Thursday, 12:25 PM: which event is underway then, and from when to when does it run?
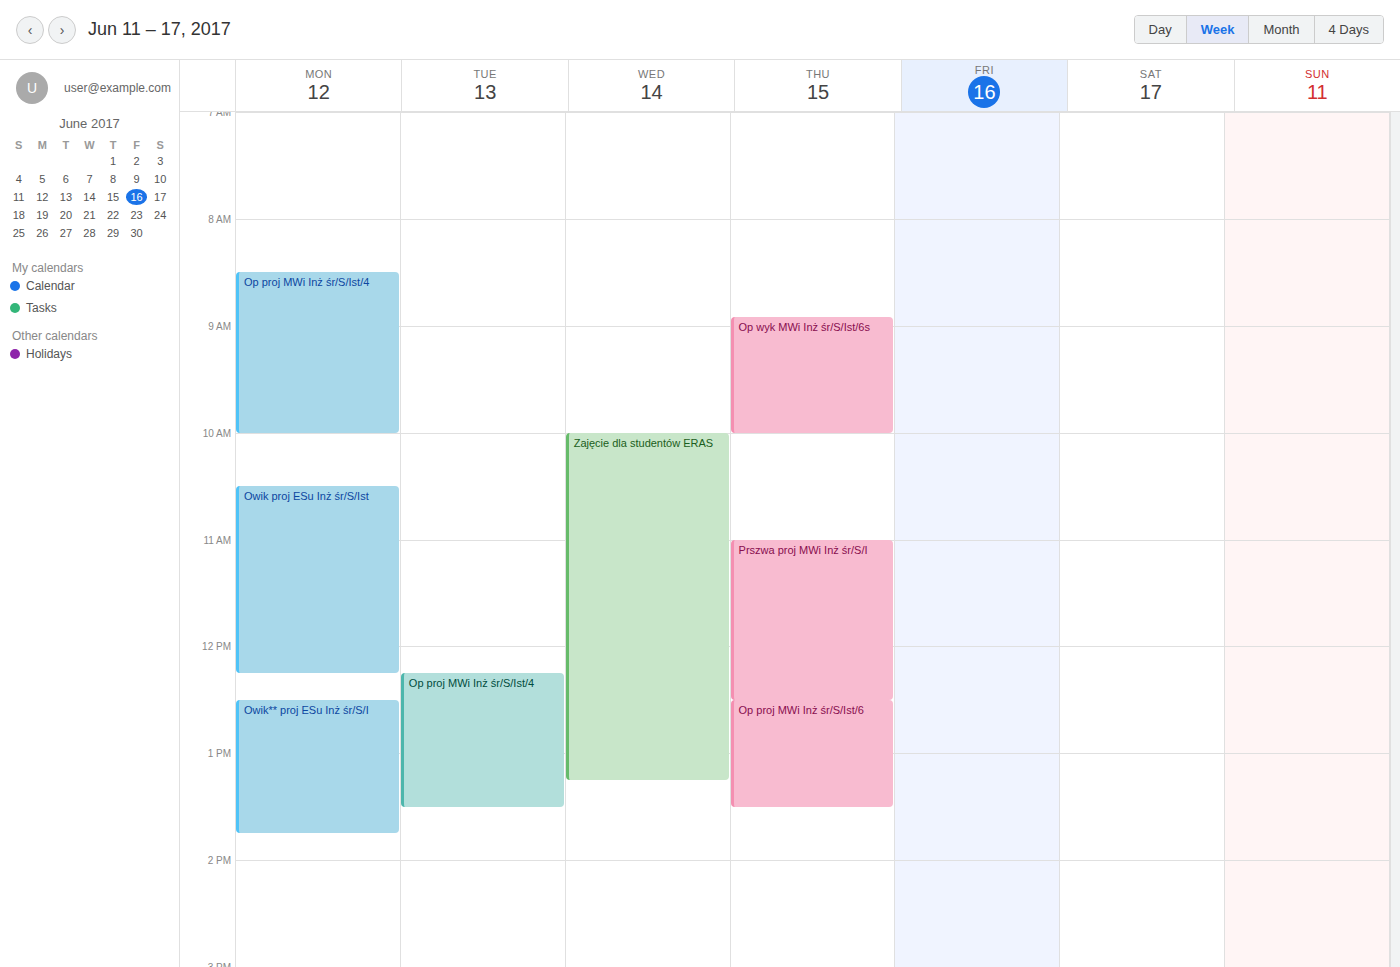
"Prszwa proj MWi Inż śr/S/I", 11:00 AM to 12:30 PM